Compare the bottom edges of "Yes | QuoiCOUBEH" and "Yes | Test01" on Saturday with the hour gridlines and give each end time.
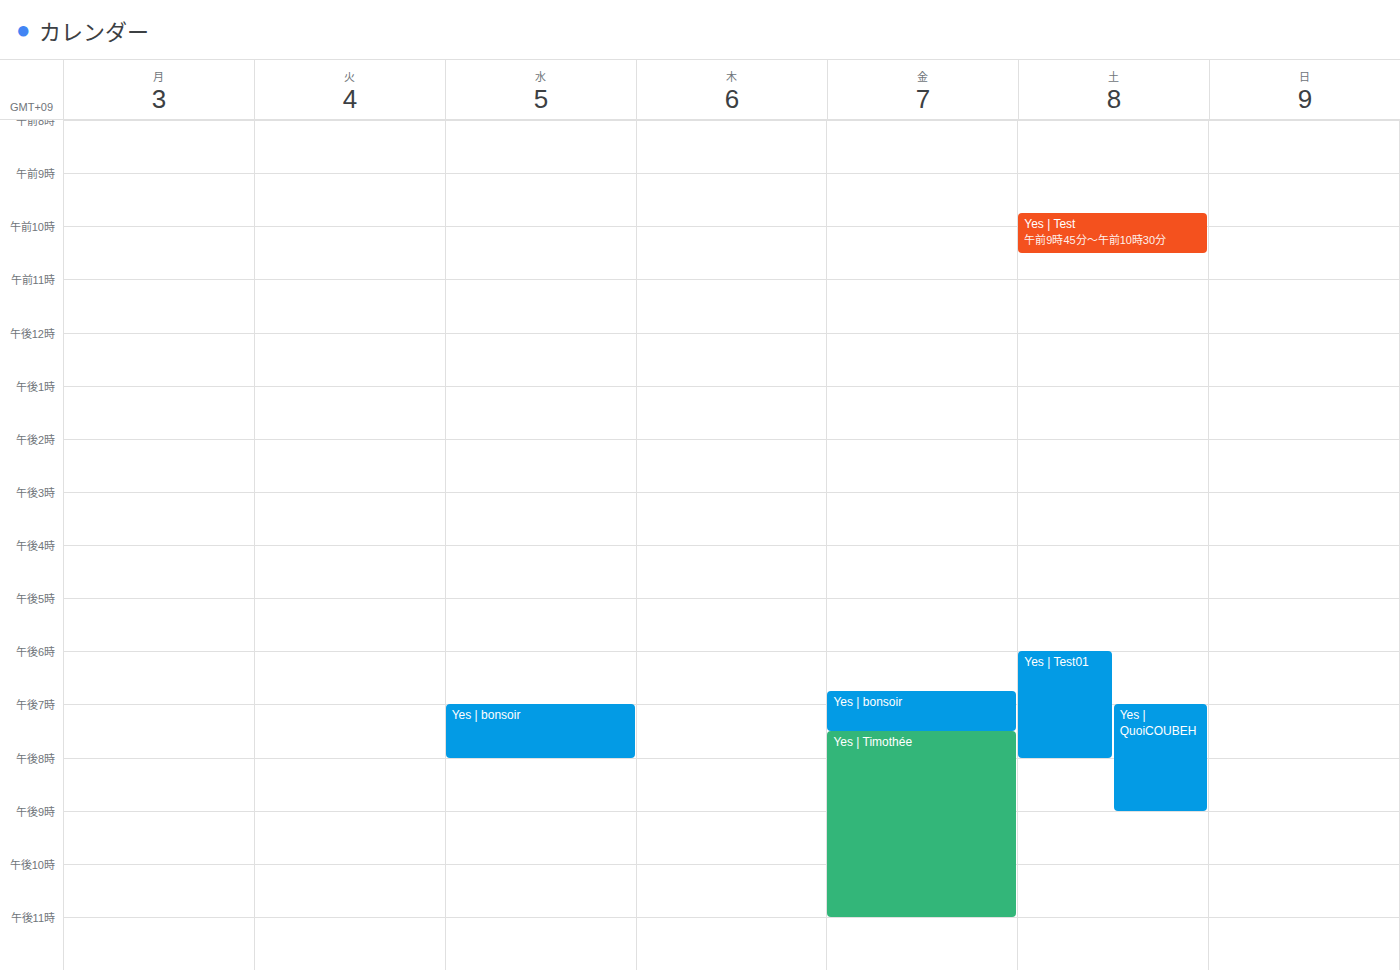
"Yes | QuoiCOUBEH": 9:00 PM, exactly on the 9 PM line. "Yes | Test01": 8:00 PM, exactly on the 8 PM line.